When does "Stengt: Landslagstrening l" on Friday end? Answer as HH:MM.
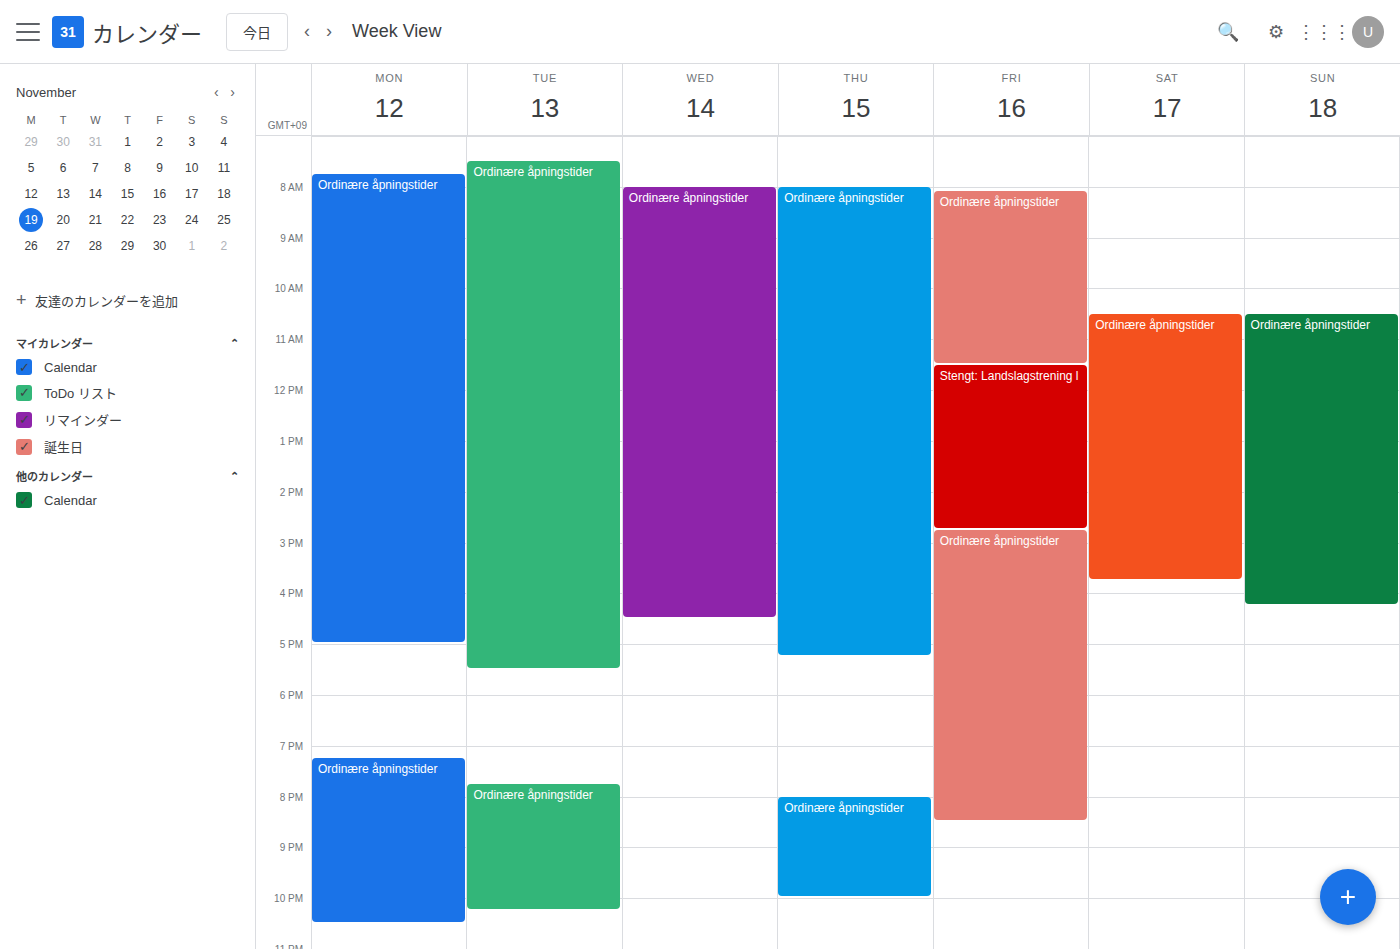
14:45